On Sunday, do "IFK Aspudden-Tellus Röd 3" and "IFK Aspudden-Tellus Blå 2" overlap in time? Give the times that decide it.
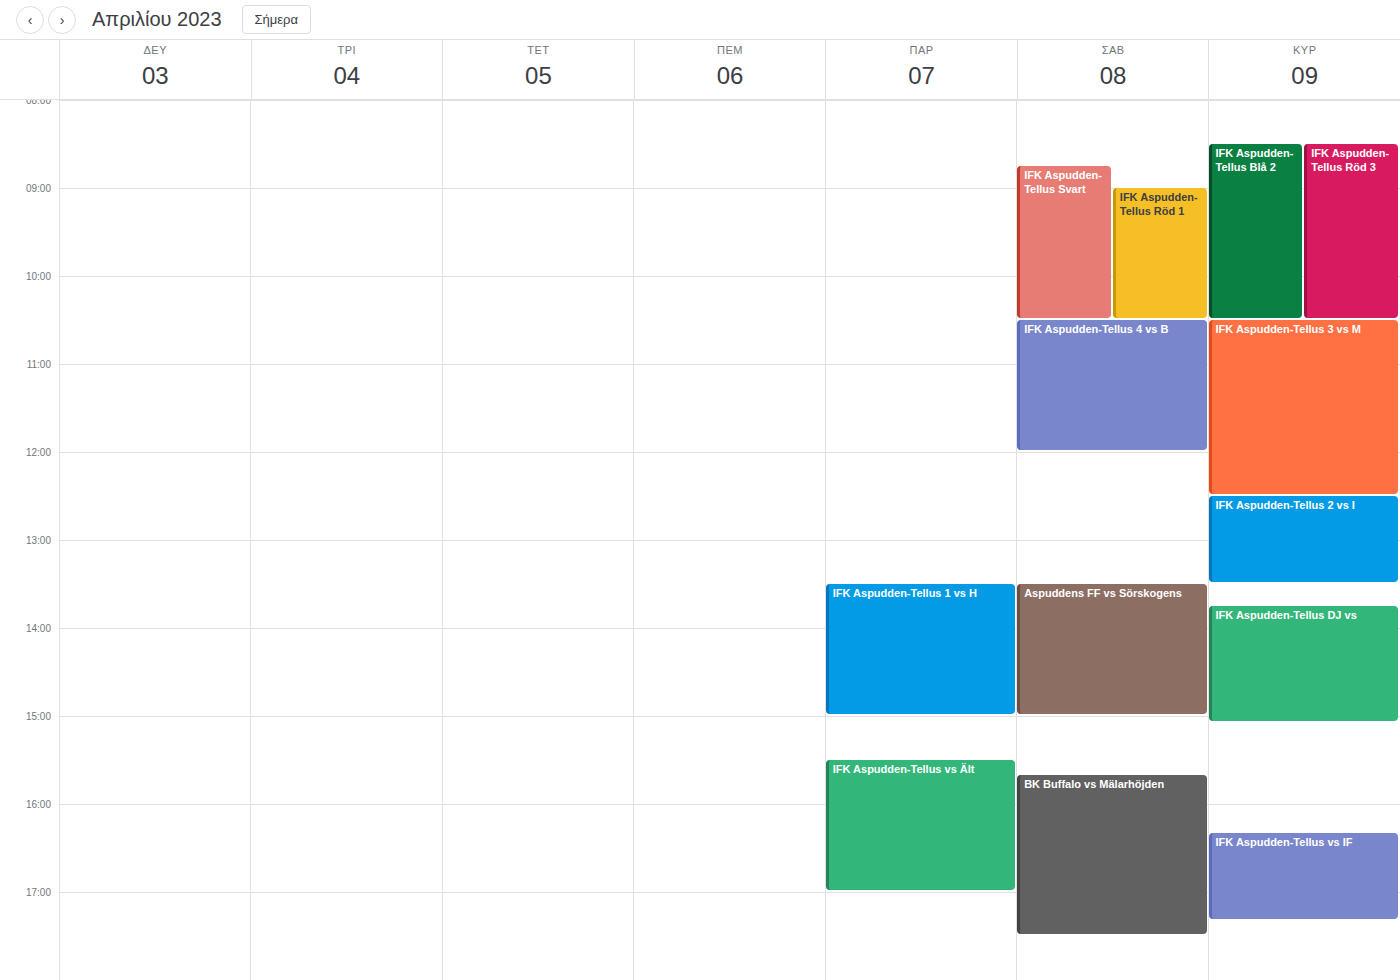
"IFK Aspudden-Tellus Blå 2" runs 8:30 AM to 10:30 AM, inside "IFK Aspudden-Tellus Röd 3" -- they overlap.